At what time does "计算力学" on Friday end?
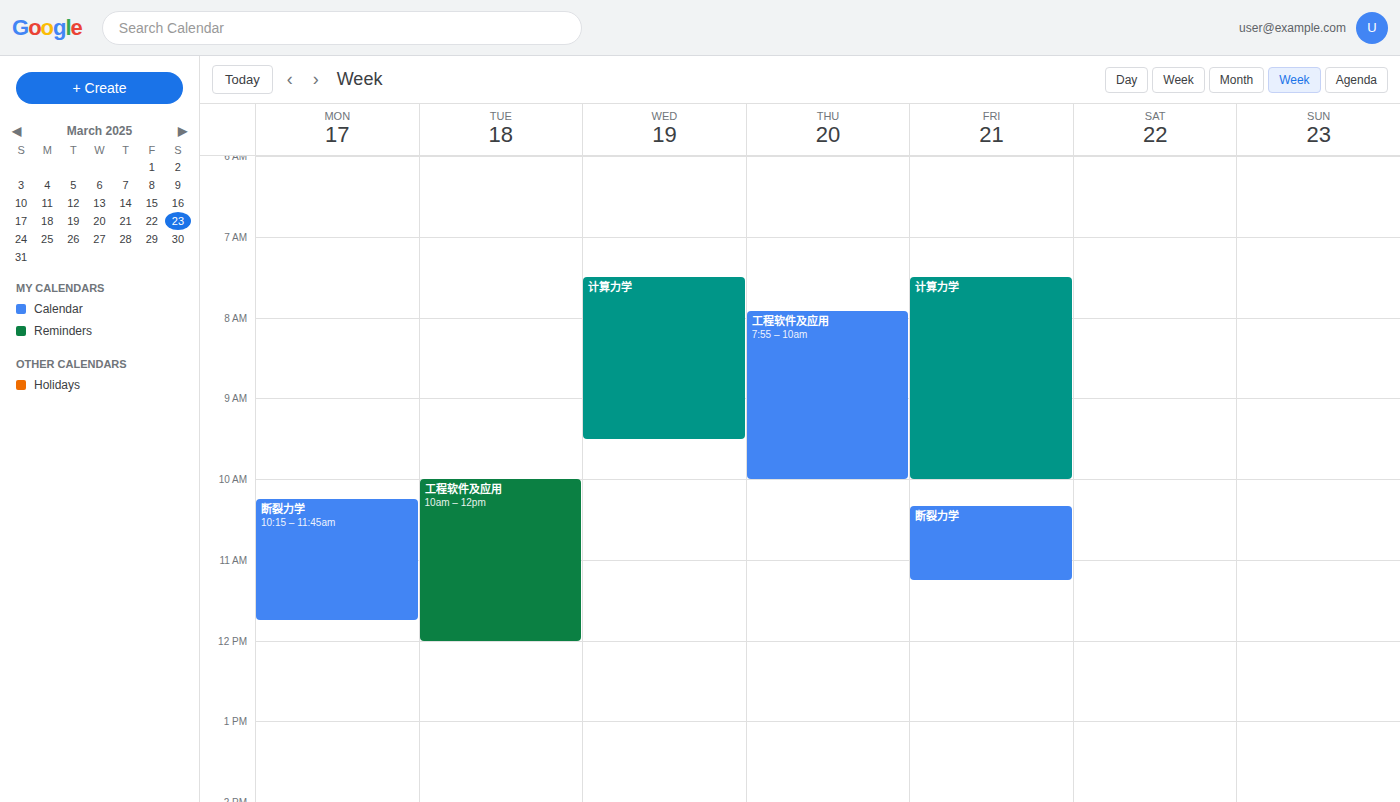
10:00 AM